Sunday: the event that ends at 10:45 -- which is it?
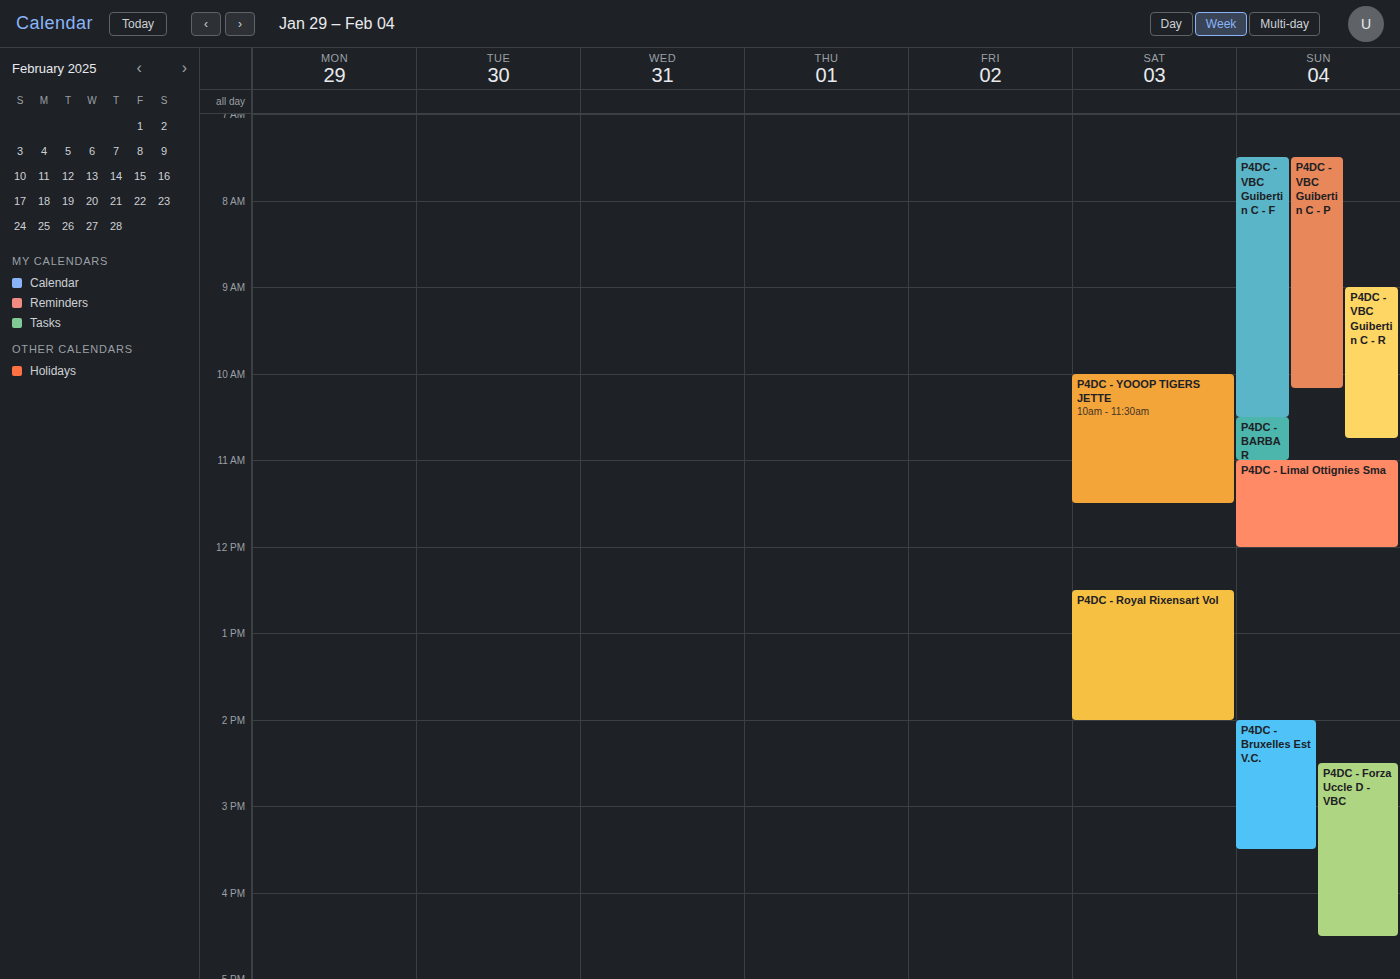
"P4DC - VBC Guibertin C - R"